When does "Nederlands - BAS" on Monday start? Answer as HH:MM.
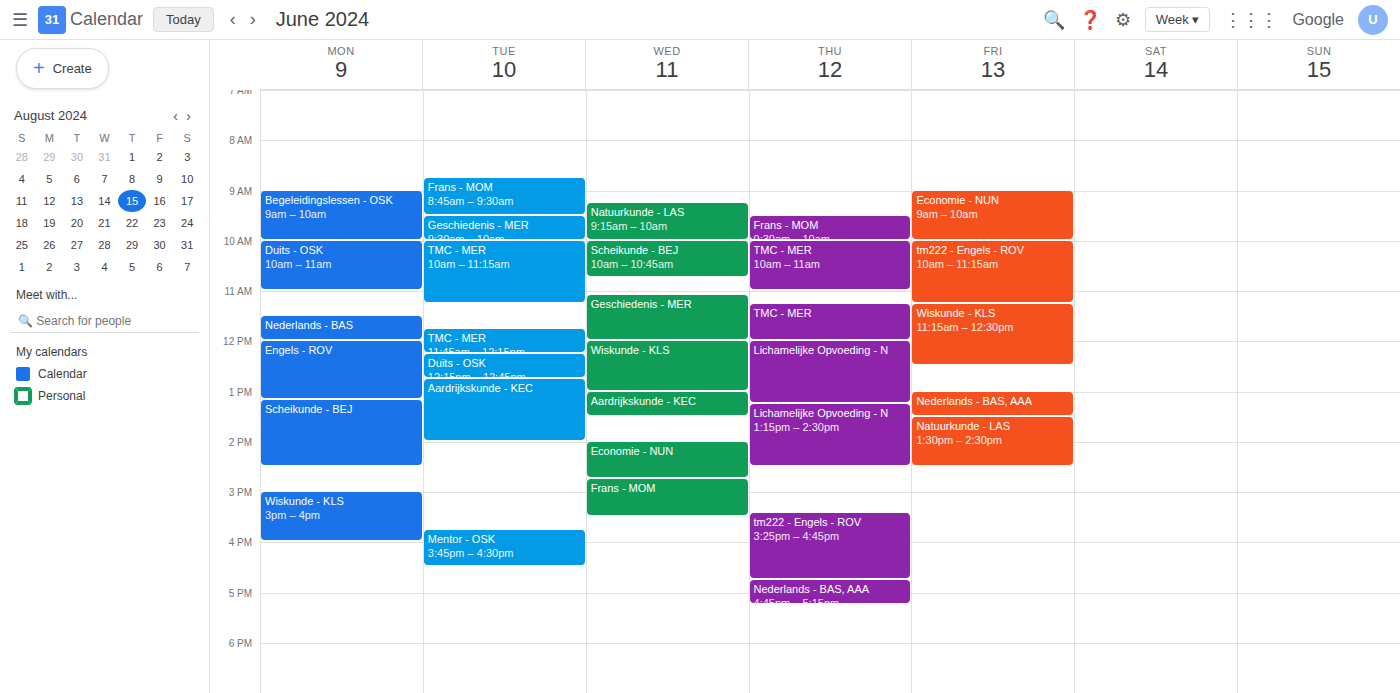
11:30